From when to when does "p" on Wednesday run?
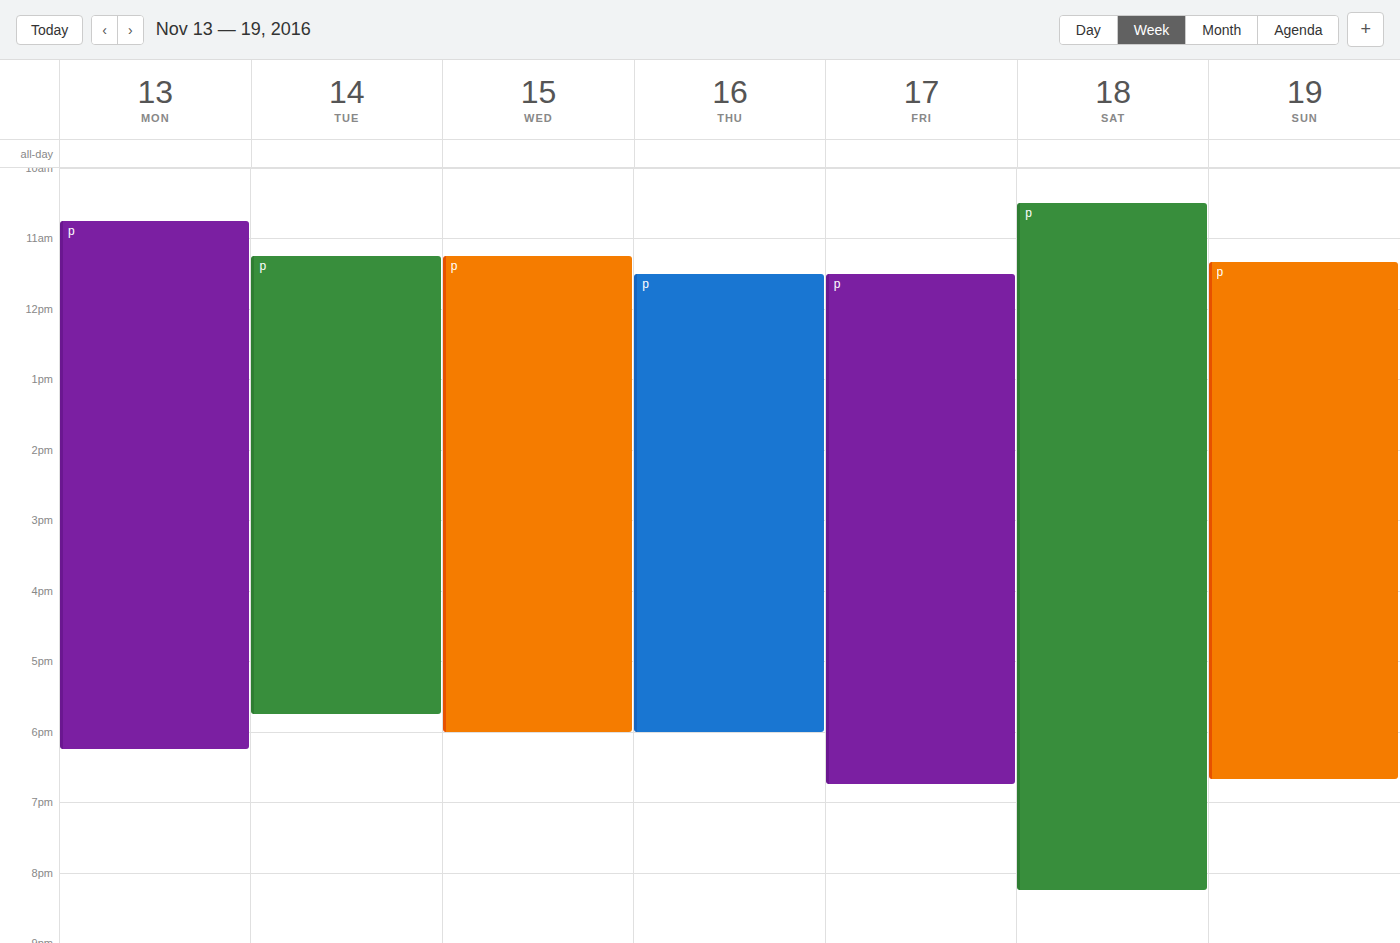
11:15 AM to 6:00 PM